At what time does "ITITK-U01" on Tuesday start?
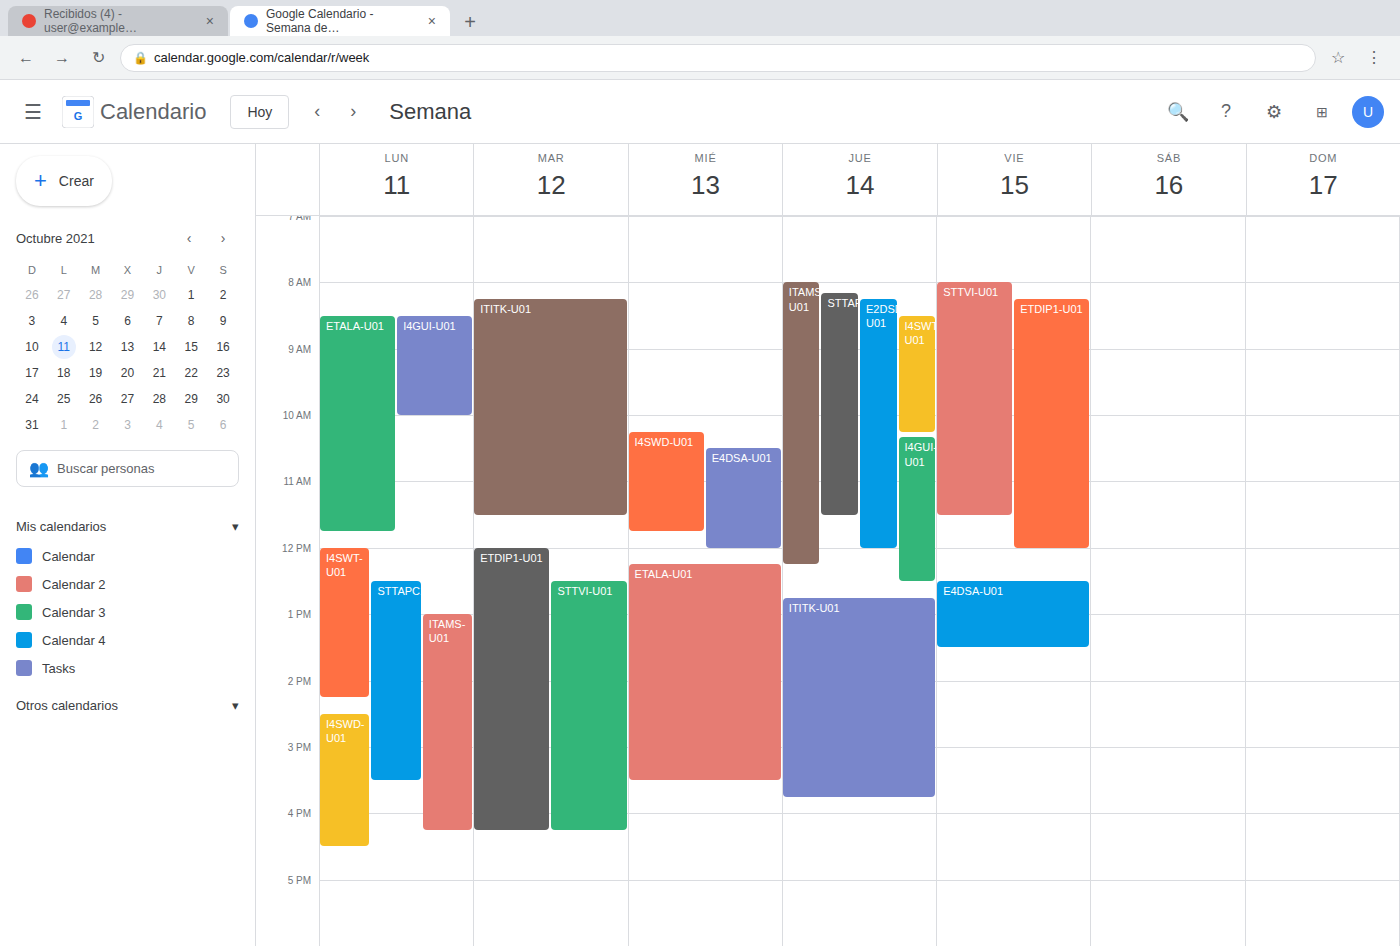
8:15 AM